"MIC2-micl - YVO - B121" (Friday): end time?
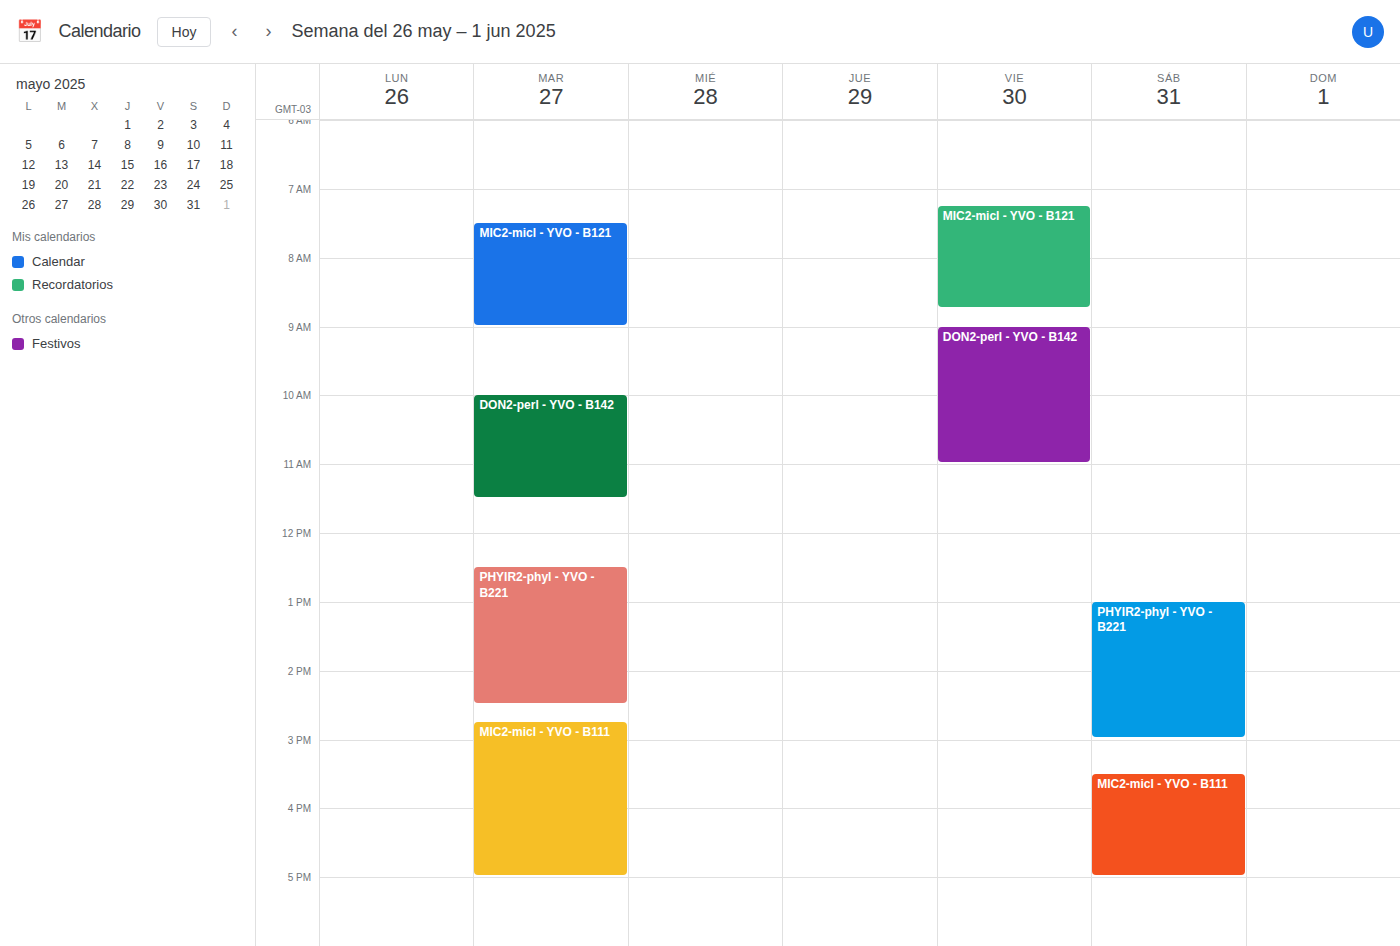
8:45 AM